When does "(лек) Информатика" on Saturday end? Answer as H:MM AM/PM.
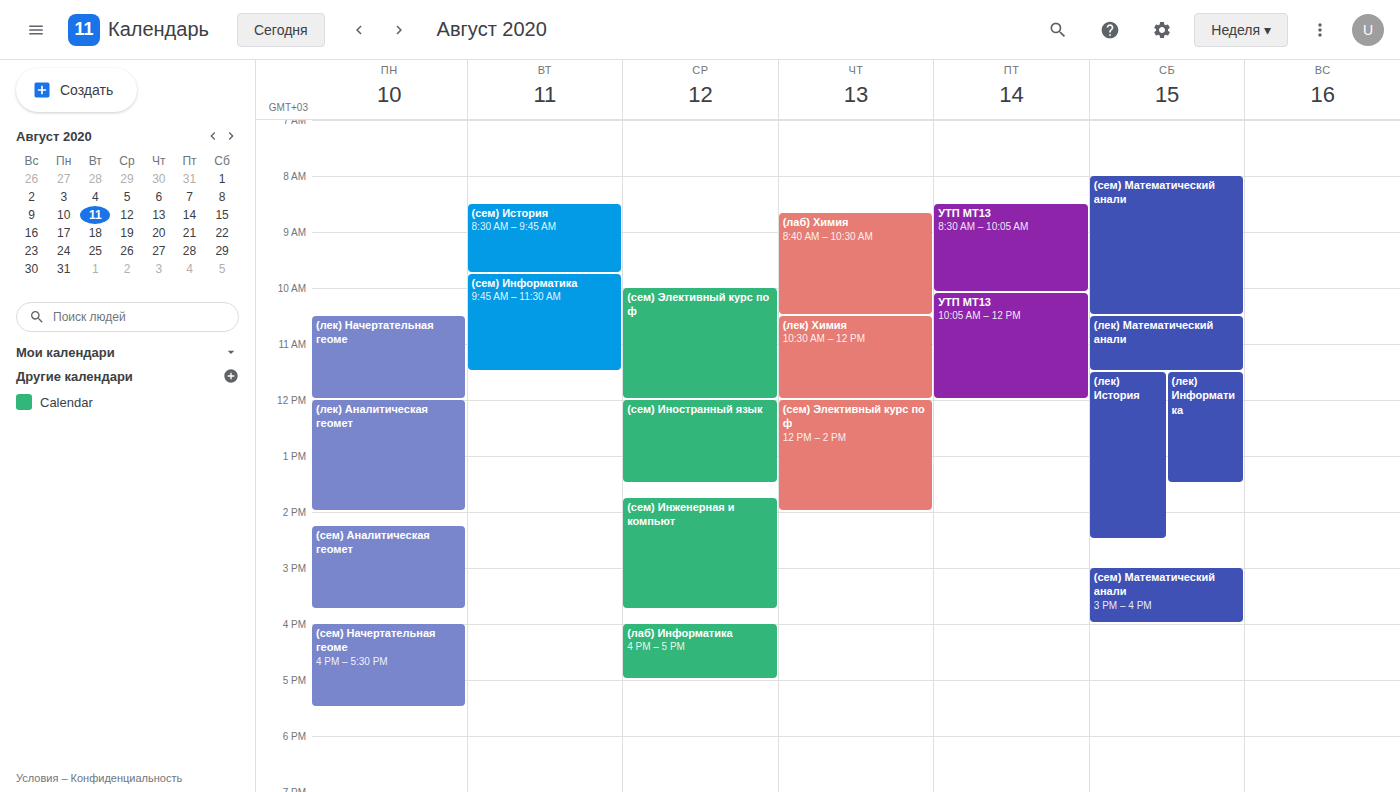
1:30 PM